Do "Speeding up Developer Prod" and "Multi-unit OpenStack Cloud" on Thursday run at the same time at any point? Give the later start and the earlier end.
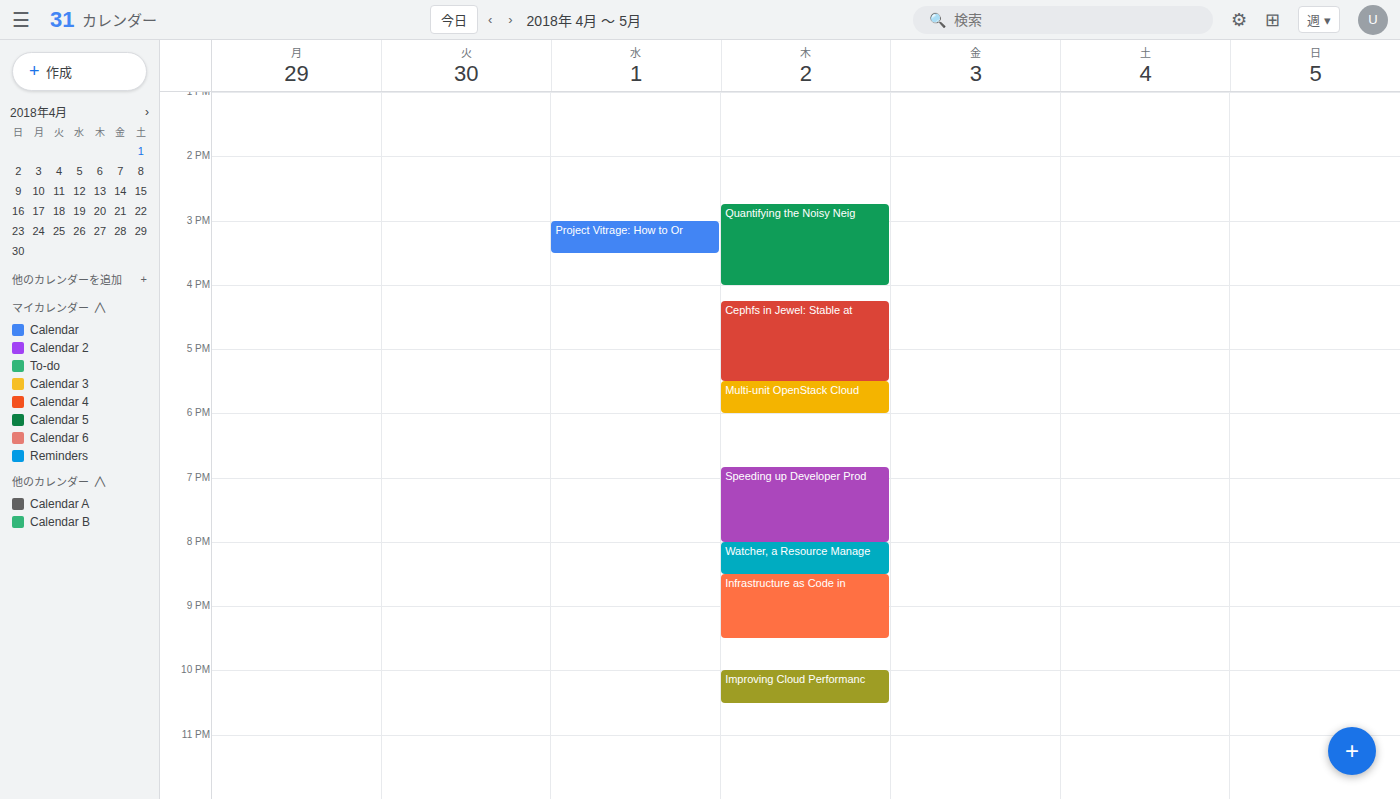
"Multi-unit OpenStack Cloud" ends at 6:00 PM and "Speeding up Developer Prod" starts at 6:50 PM -- no overlap.